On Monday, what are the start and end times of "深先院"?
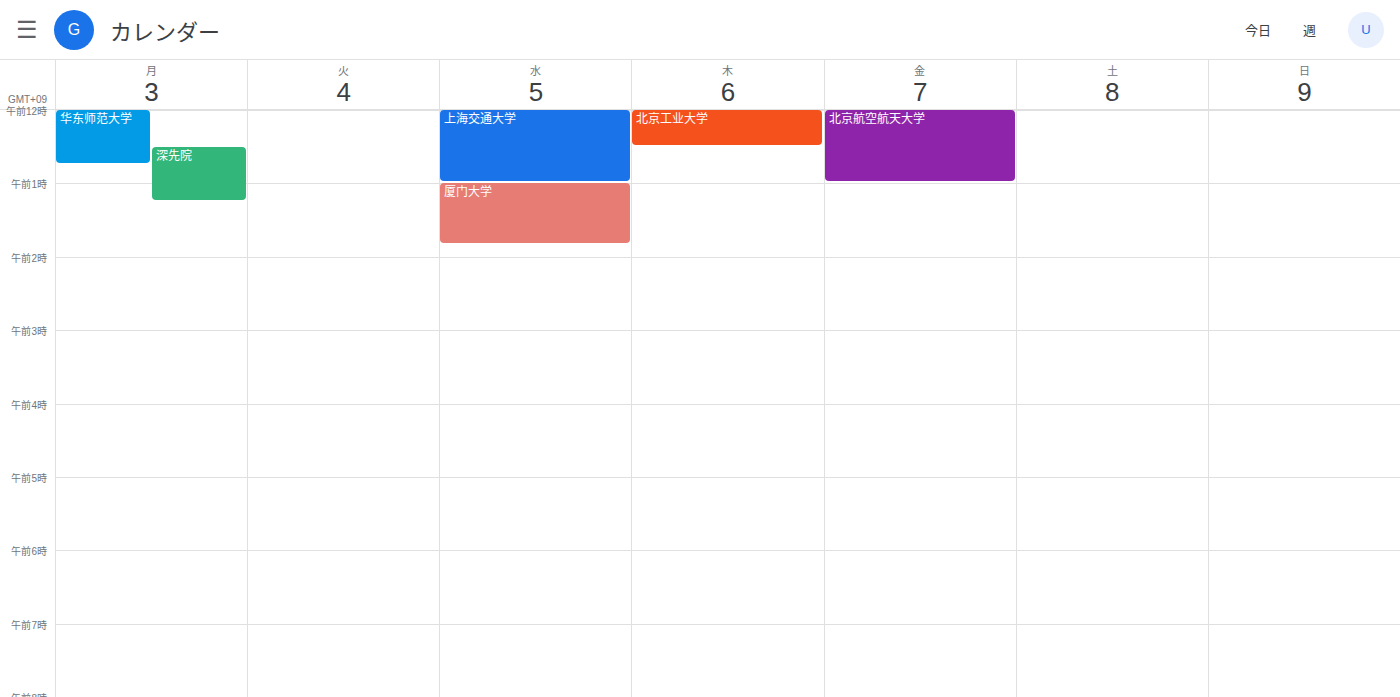
12:30 AM to 1:15 AM